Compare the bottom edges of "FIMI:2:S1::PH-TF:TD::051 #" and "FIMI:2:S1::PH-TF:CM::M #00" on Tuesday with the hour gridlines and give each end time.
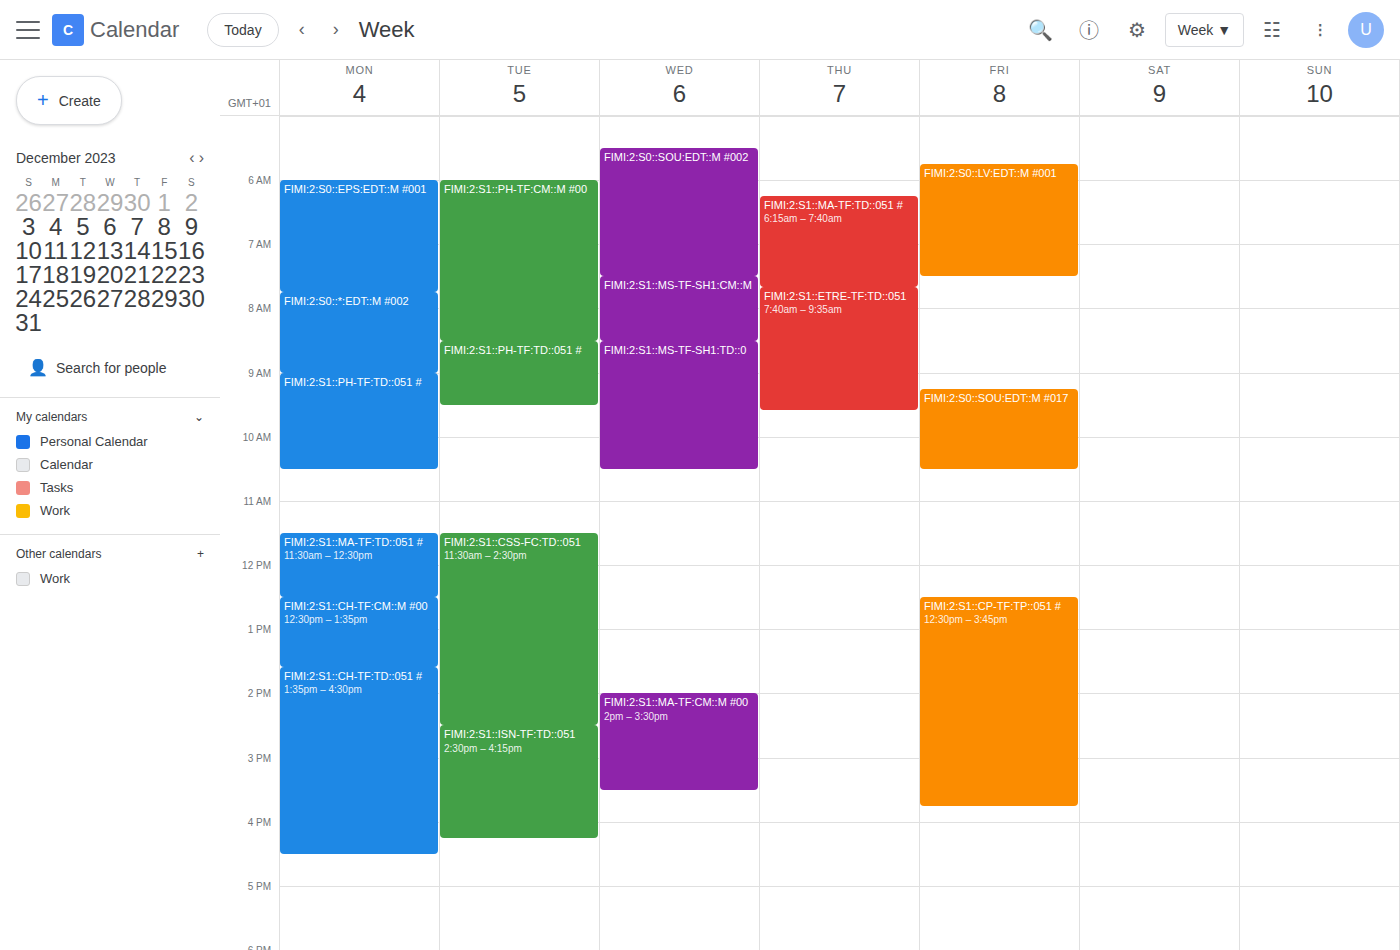
"FIMI:2:S1::PH-TF:TD::051 #": 9:30 AM, halfway between the 9 AM and 10 AM lines. "FIMI:2:S1::PH-TF:CM::M #00": 8:30 AM, halfway between the 8 AM and 9 AM lines.